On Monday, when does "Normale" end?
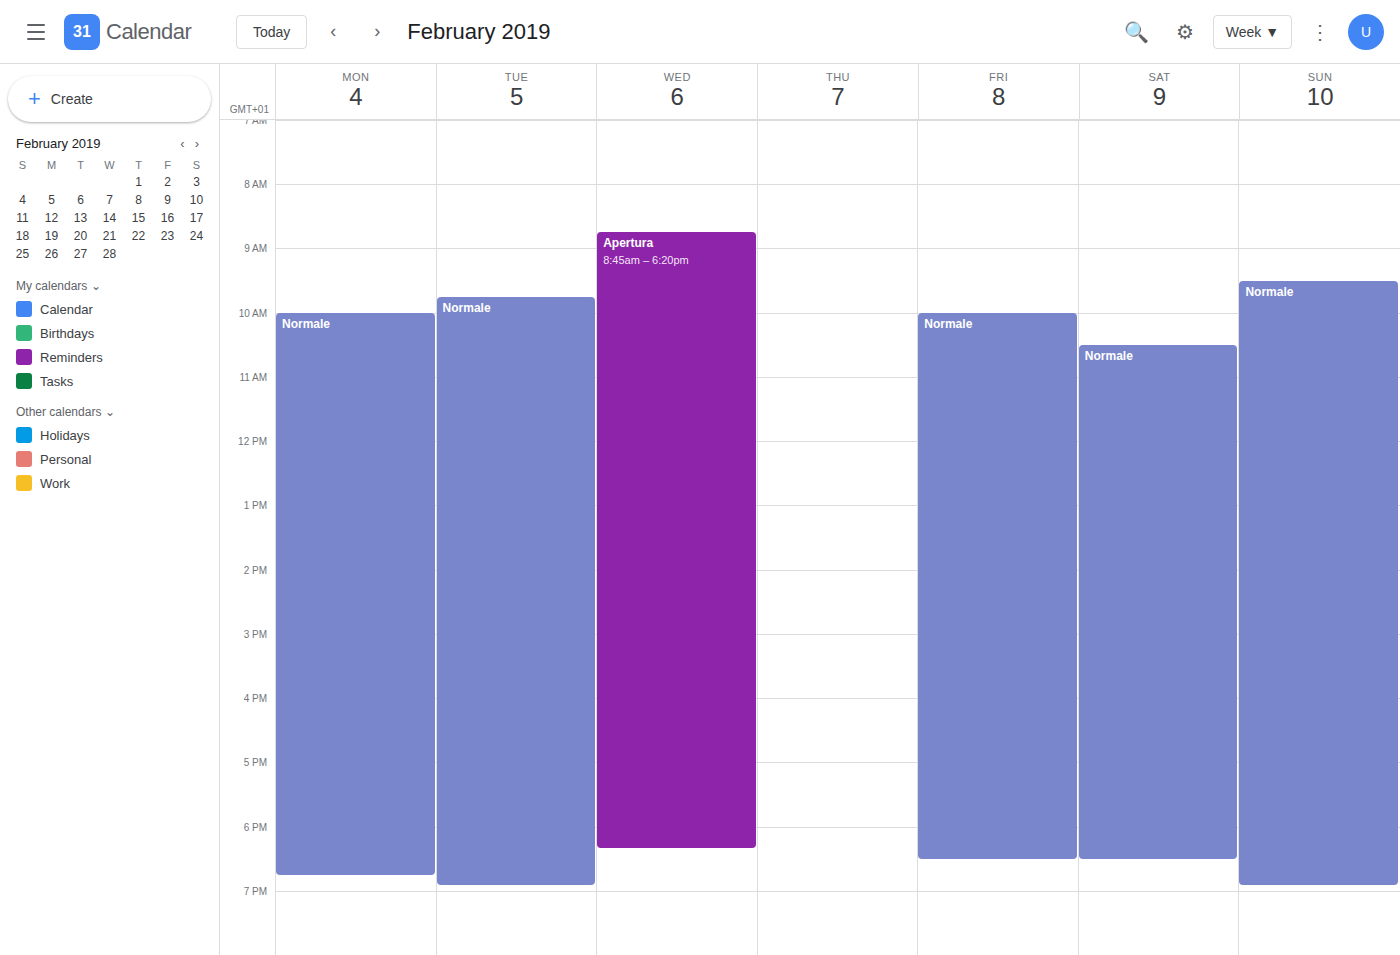
6:45 PM